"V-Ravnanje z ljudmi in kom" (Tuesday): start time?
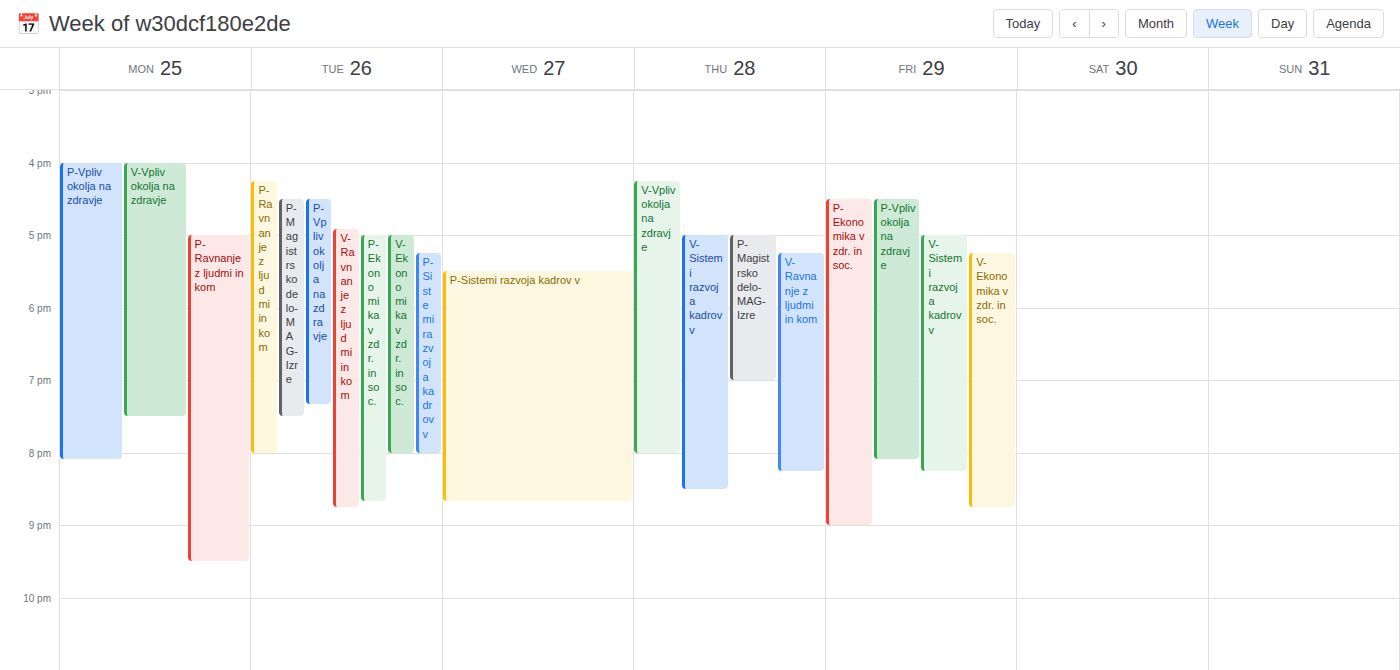
4:55 PM